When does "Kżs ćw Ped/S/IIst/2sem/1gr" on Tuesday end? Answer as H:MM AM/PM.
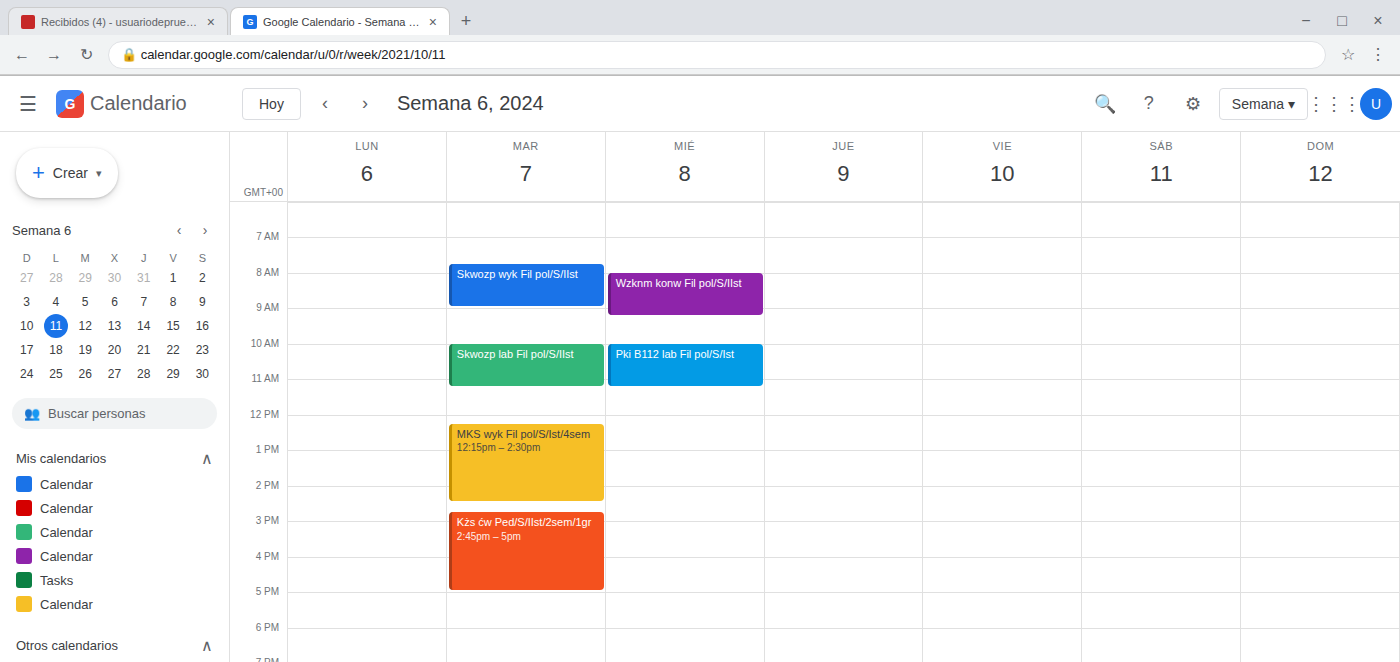
5:00 PM